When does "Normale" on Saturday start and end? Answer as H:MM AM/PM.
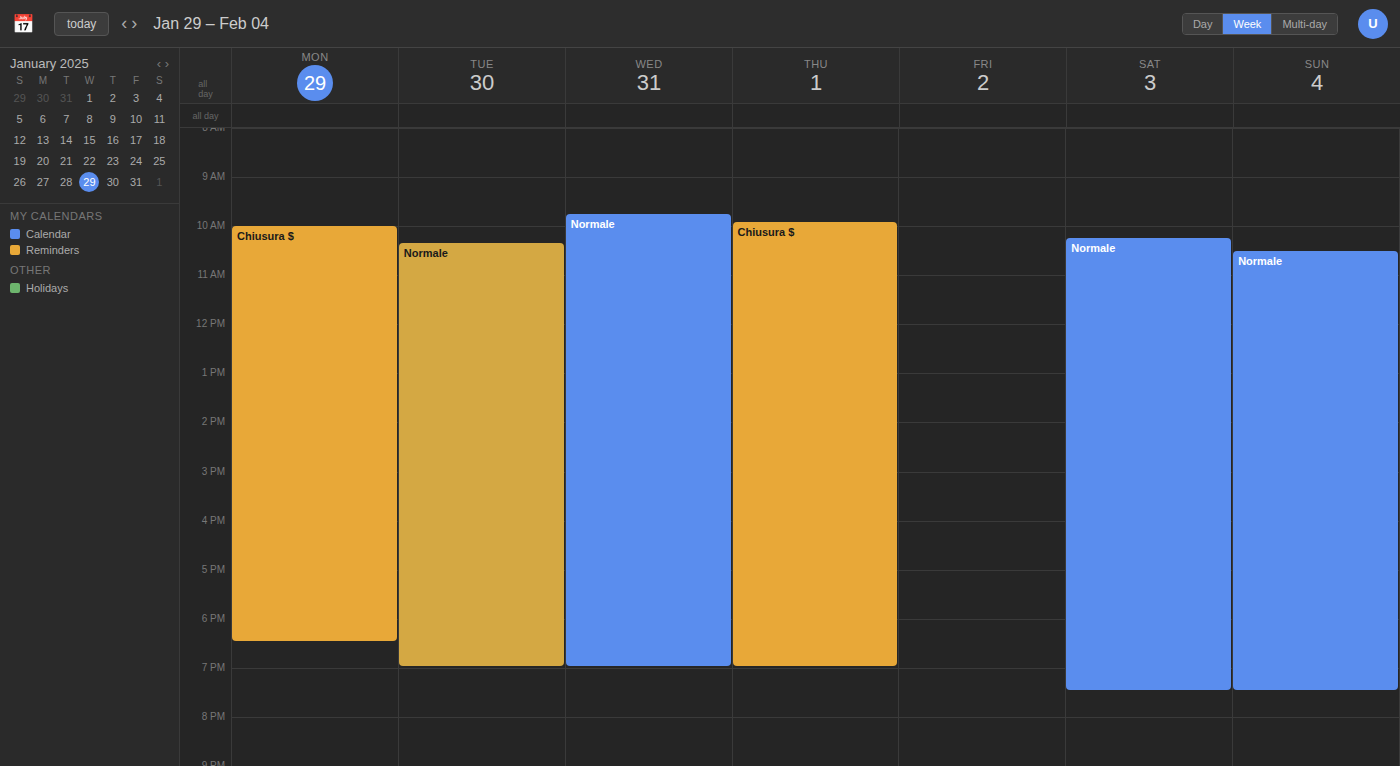
10:15 AM to 7:30 PM